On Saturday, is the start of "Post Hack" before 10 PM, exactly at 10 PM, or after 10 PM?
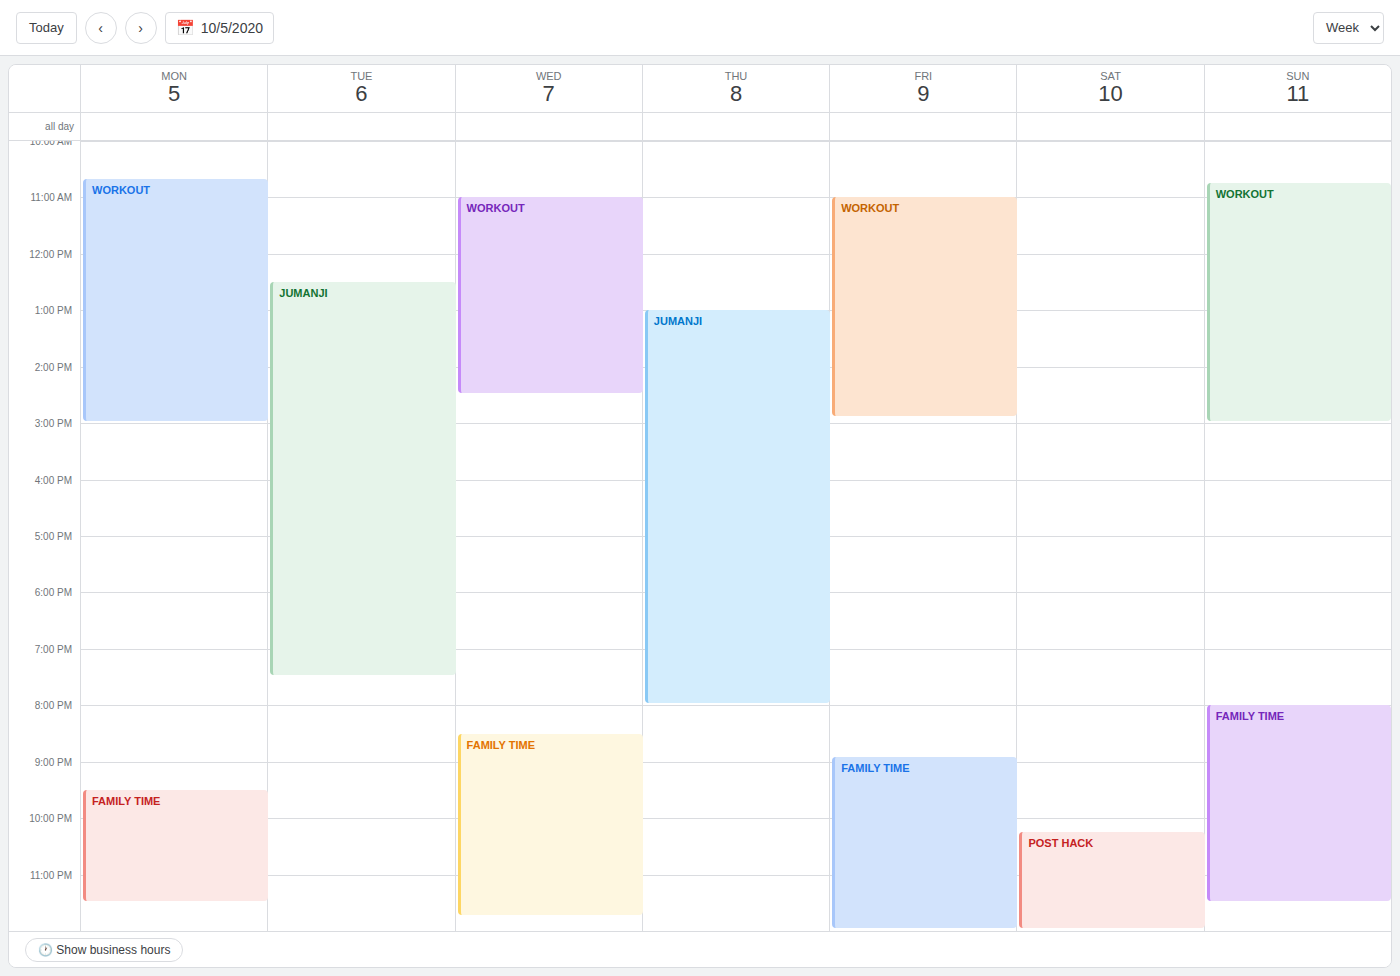
10:15 PM -- after 10 PM, 15 minutes below the 10 PM line.